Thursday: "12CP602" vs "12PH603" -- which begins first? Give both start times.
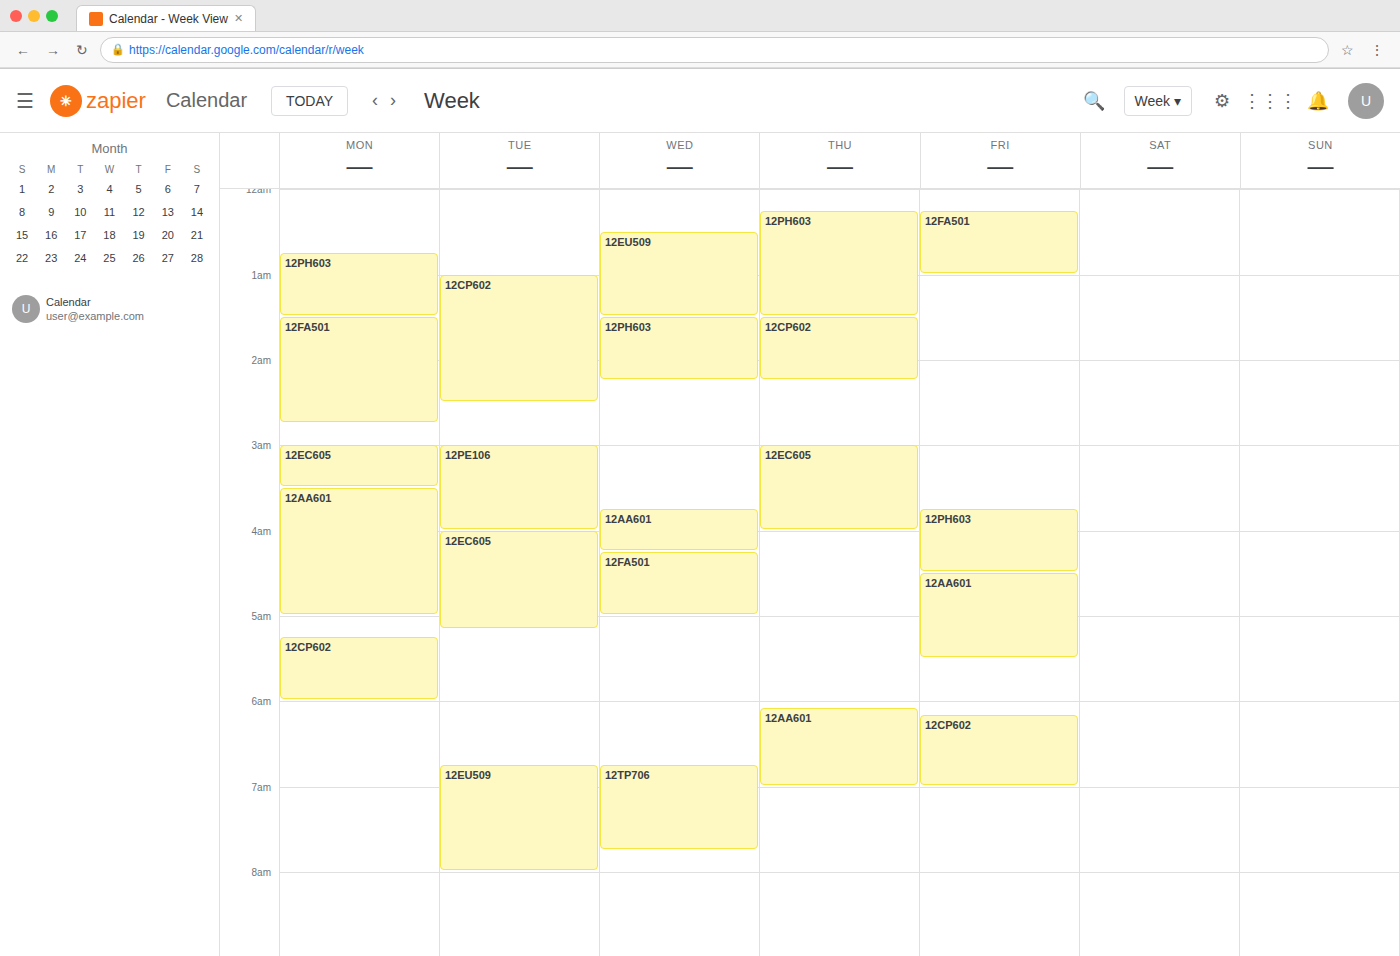
"12PH603" 00:15; "12CP602" 01:30.